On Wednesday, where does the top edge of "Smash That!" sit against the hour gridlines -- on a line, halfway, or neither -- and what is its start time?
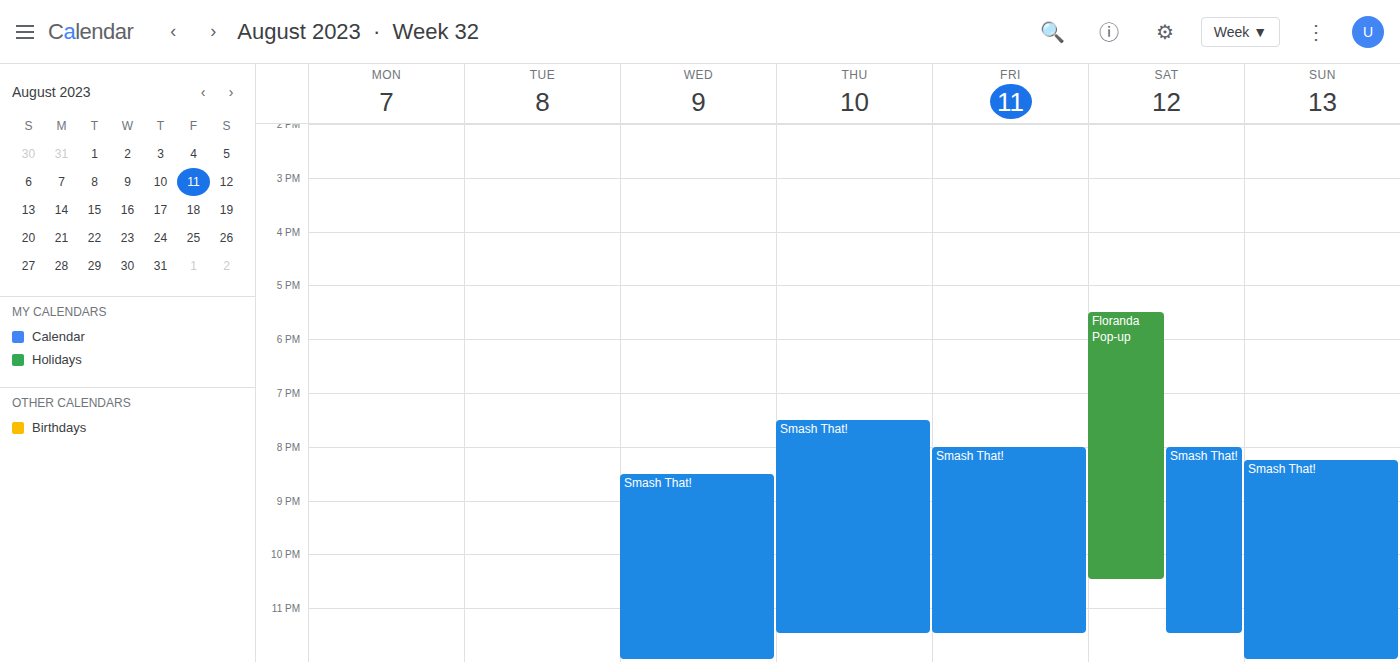
8:30 PM -- halfway between the 8 PM and 9 PM lines.